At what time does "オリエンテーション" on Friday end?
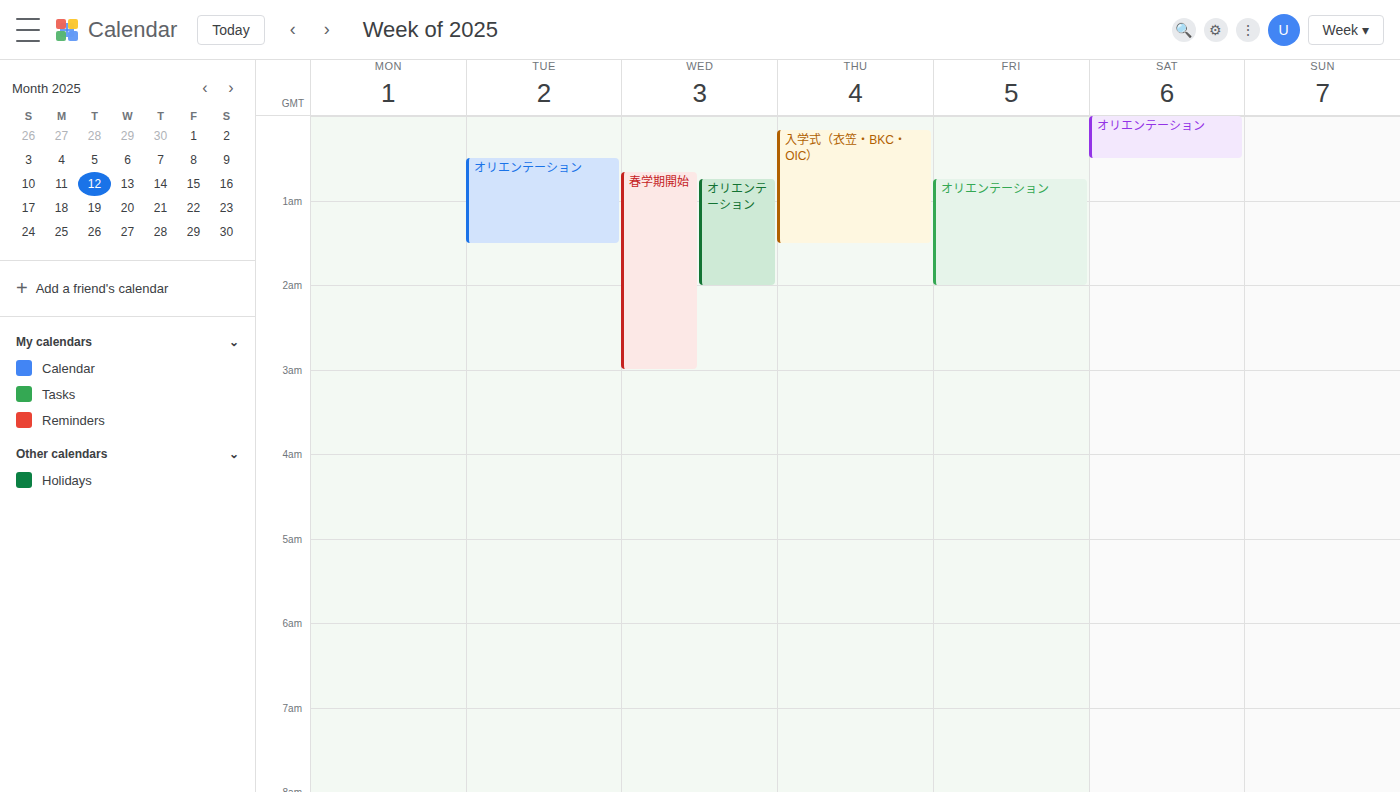
2:00 AM